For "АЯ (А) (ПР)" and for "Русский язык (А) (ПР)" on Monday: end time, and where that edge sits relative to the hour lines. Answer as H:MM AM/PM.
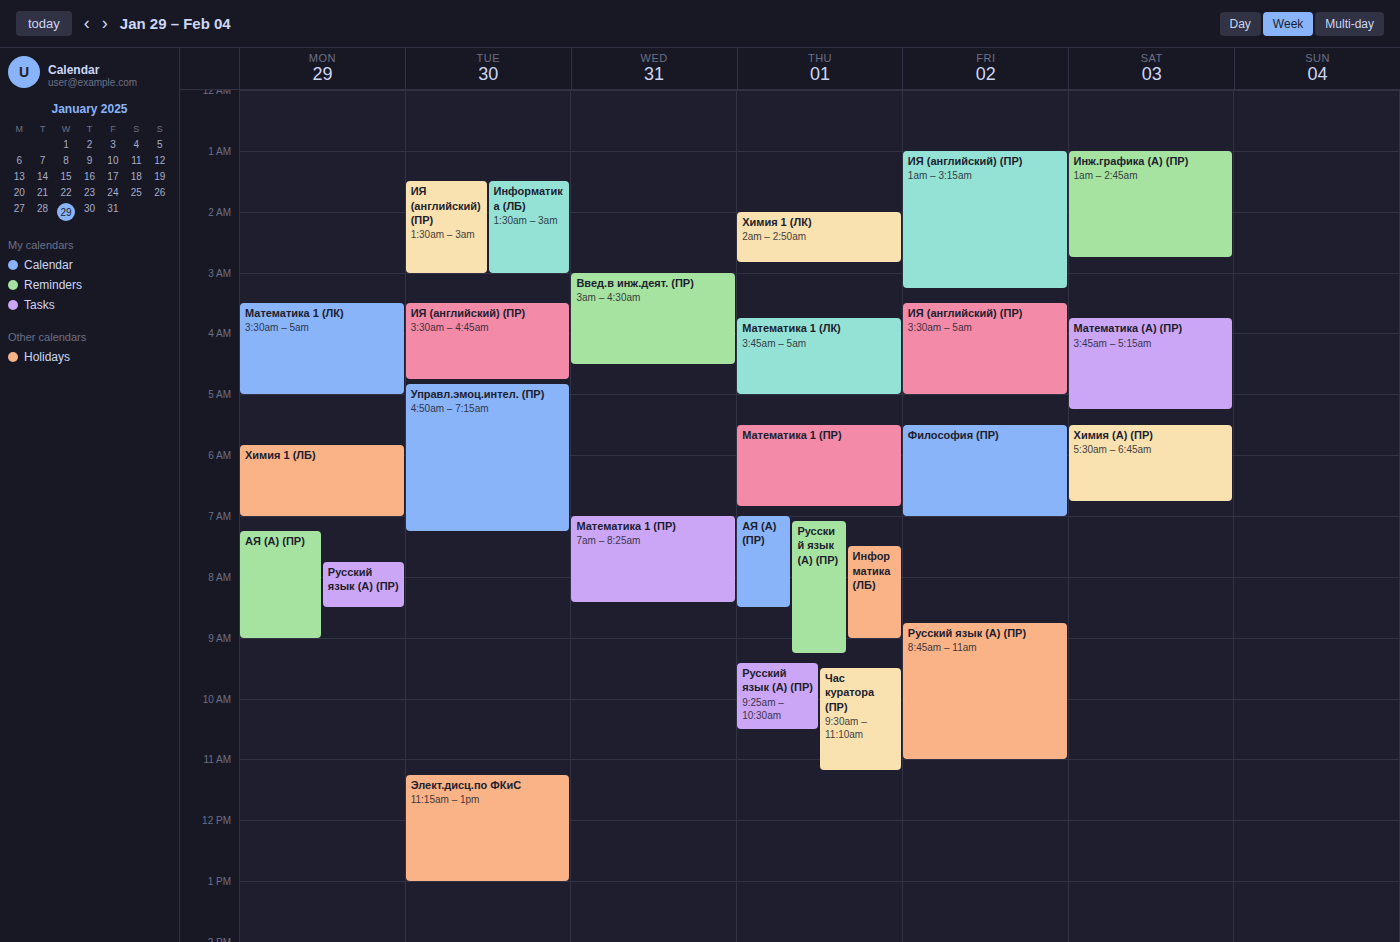
"АЯ (А) (ПР)": 9:00 AM, exactly on the 9 AM line. "Русский язык (А) (ПР)": 8:30 AM, halfway between the 8 AM and 9 AM lines.